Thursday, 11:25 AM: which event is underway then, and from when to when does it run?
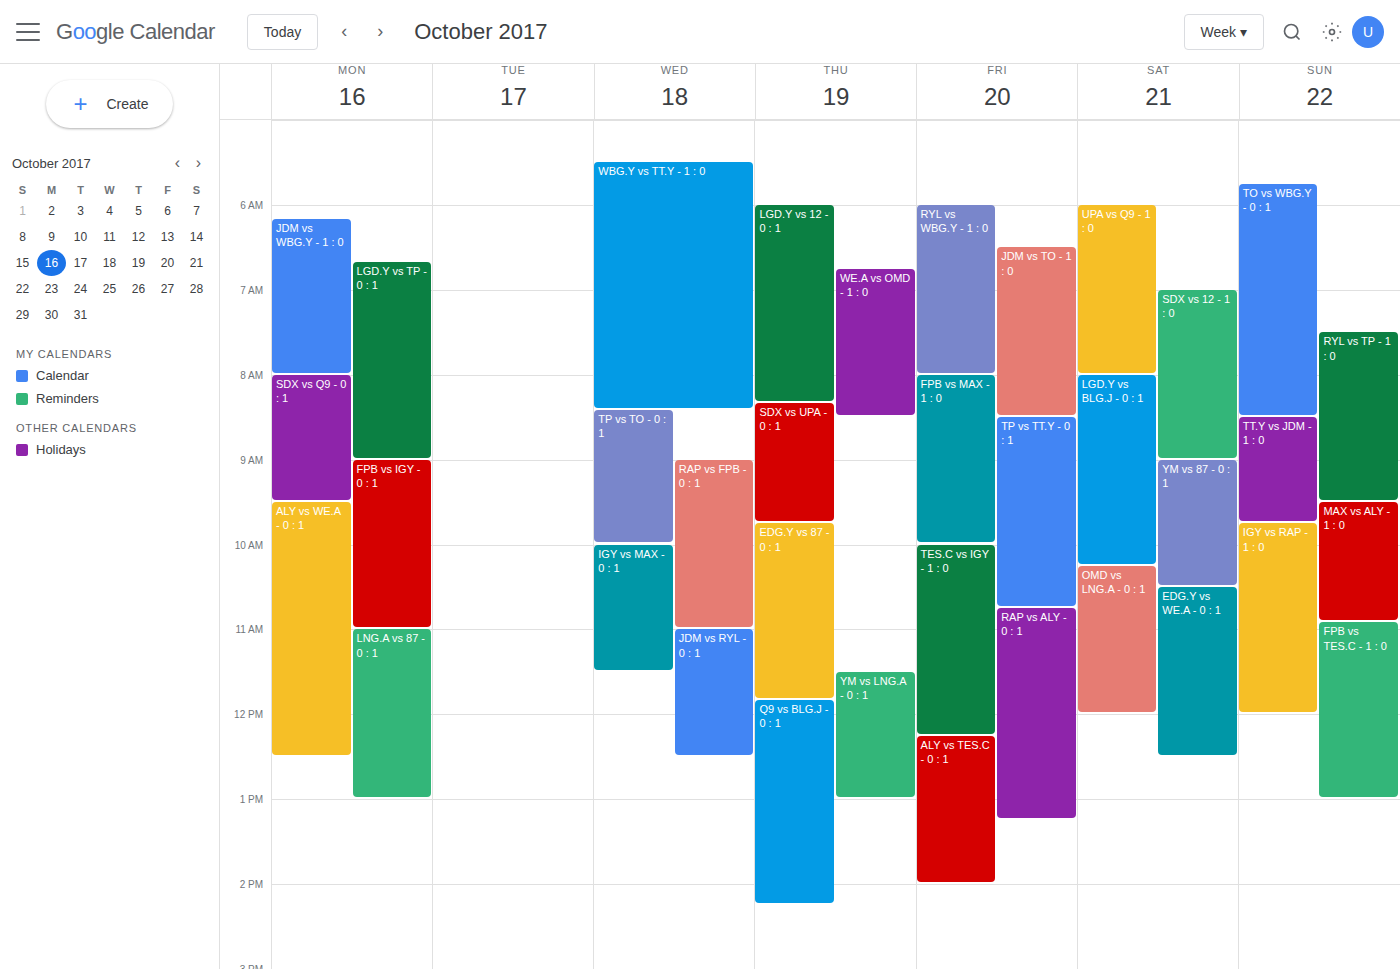
"EDG.Y vs 87 - 0 : 1", 9:45 AM to 11:50 AM